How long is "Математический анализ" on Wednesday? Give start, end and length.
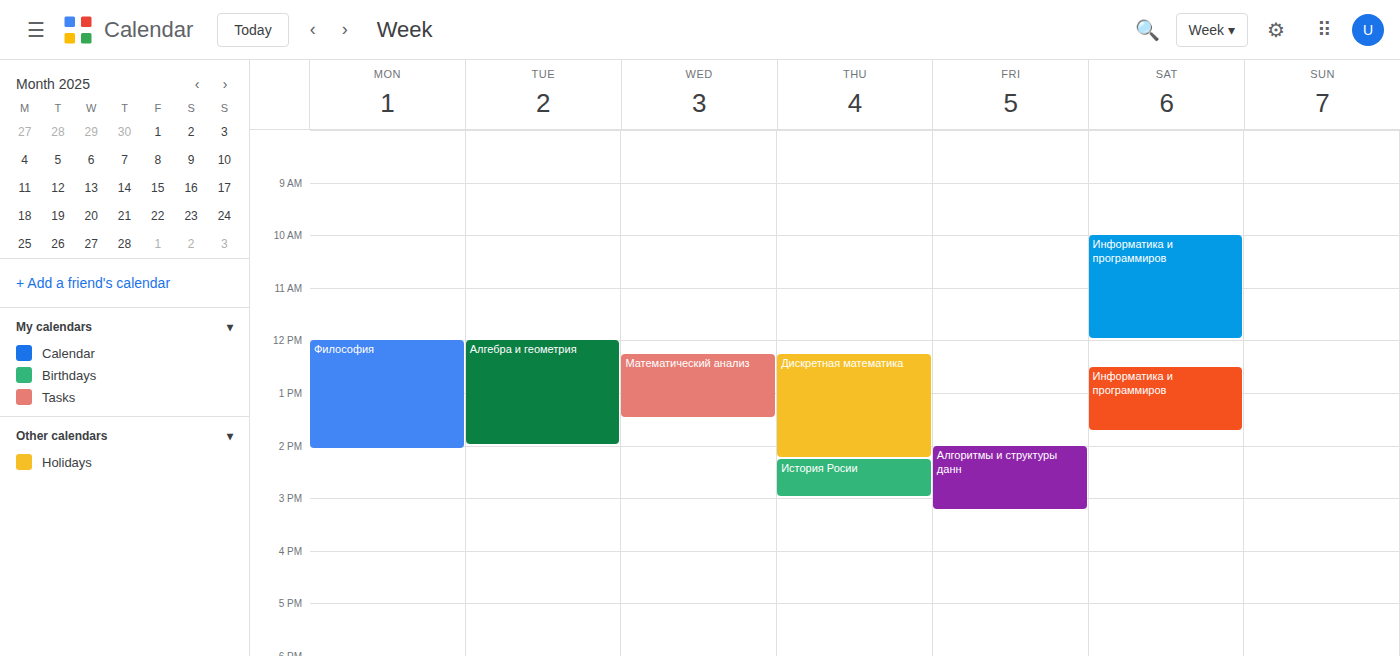
12:15 PM to 1:30 PM, 1 hour 15 minutes